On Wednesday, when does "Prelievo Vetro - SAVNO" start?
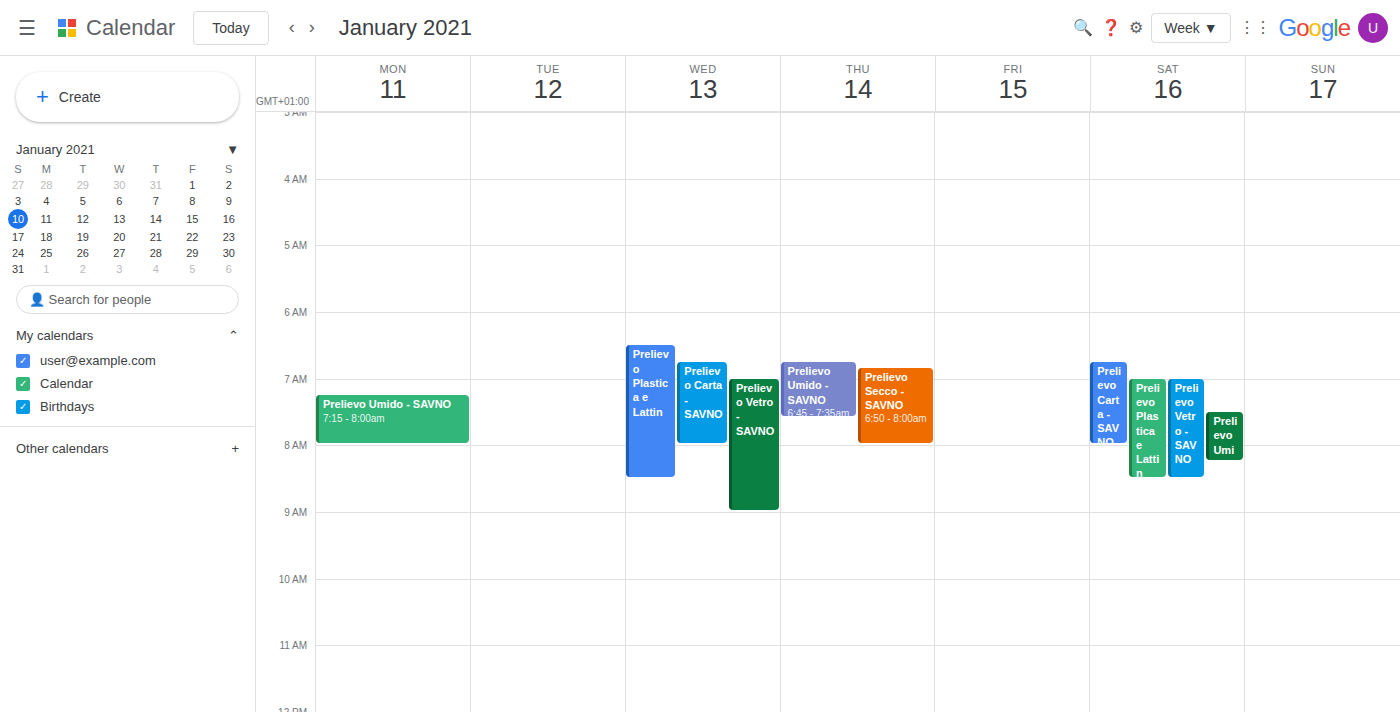
7:00 AM